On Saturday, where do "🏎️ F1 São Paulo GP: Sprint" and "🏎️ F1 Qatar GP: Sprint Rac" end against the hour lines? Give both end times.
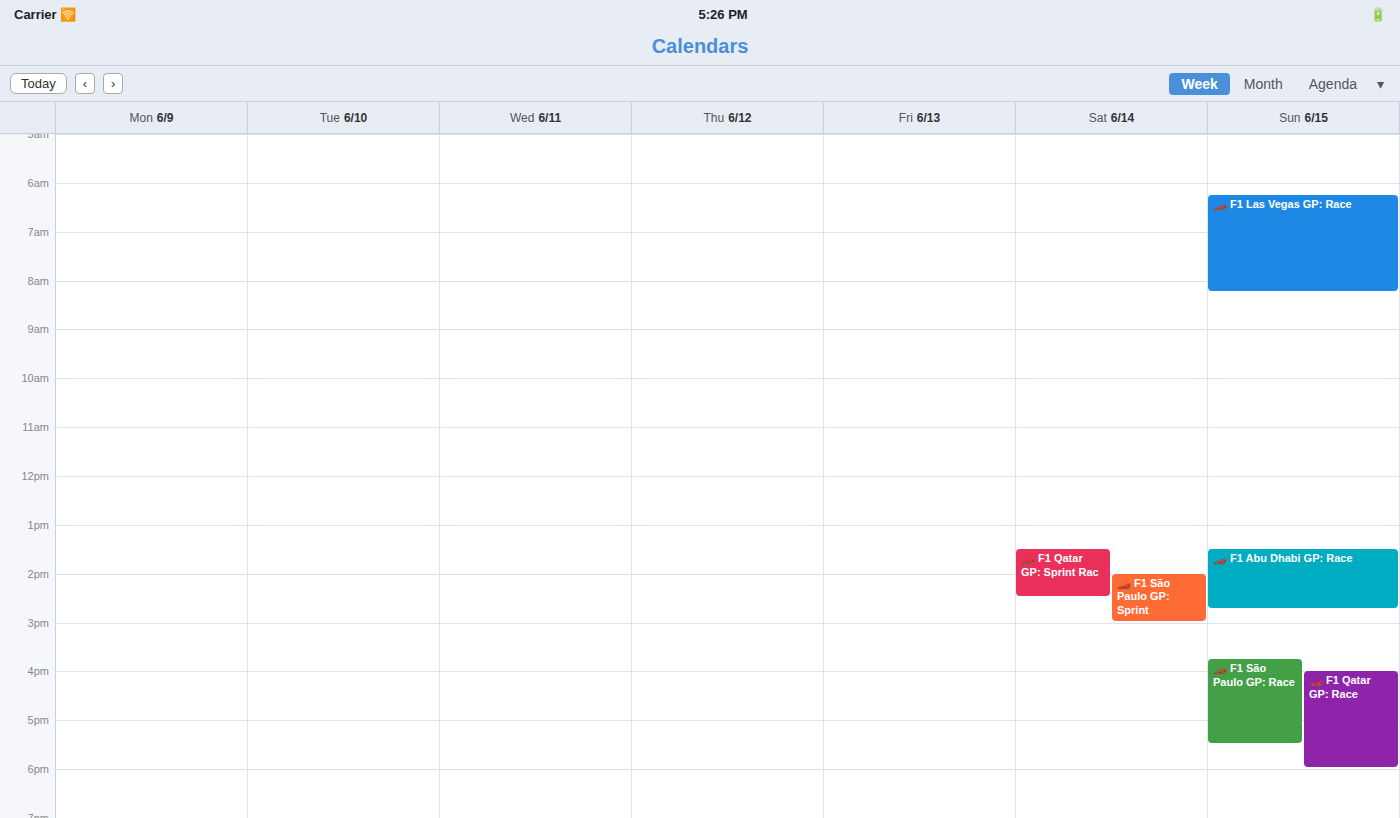
"🏎️ F1 São Paulo GP: Sprint": 3:00 PM, exactly on the 3 PM line. "🏎️ F1 Qatar GP: Sprint Rac": 2:30 PM, halfway between the 2 PM and 3 PM lines.